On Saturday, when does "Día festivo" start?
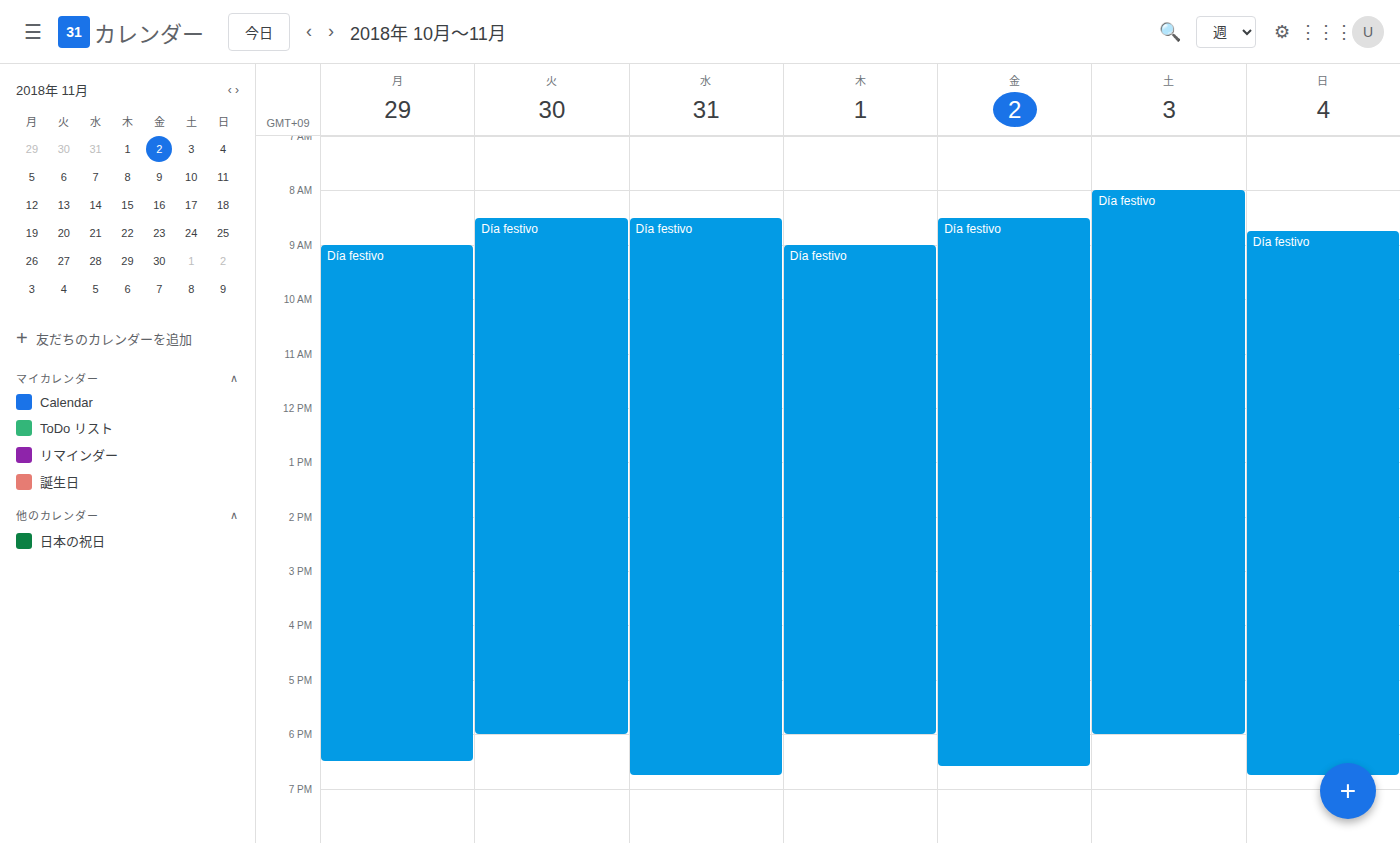
8:00 AM